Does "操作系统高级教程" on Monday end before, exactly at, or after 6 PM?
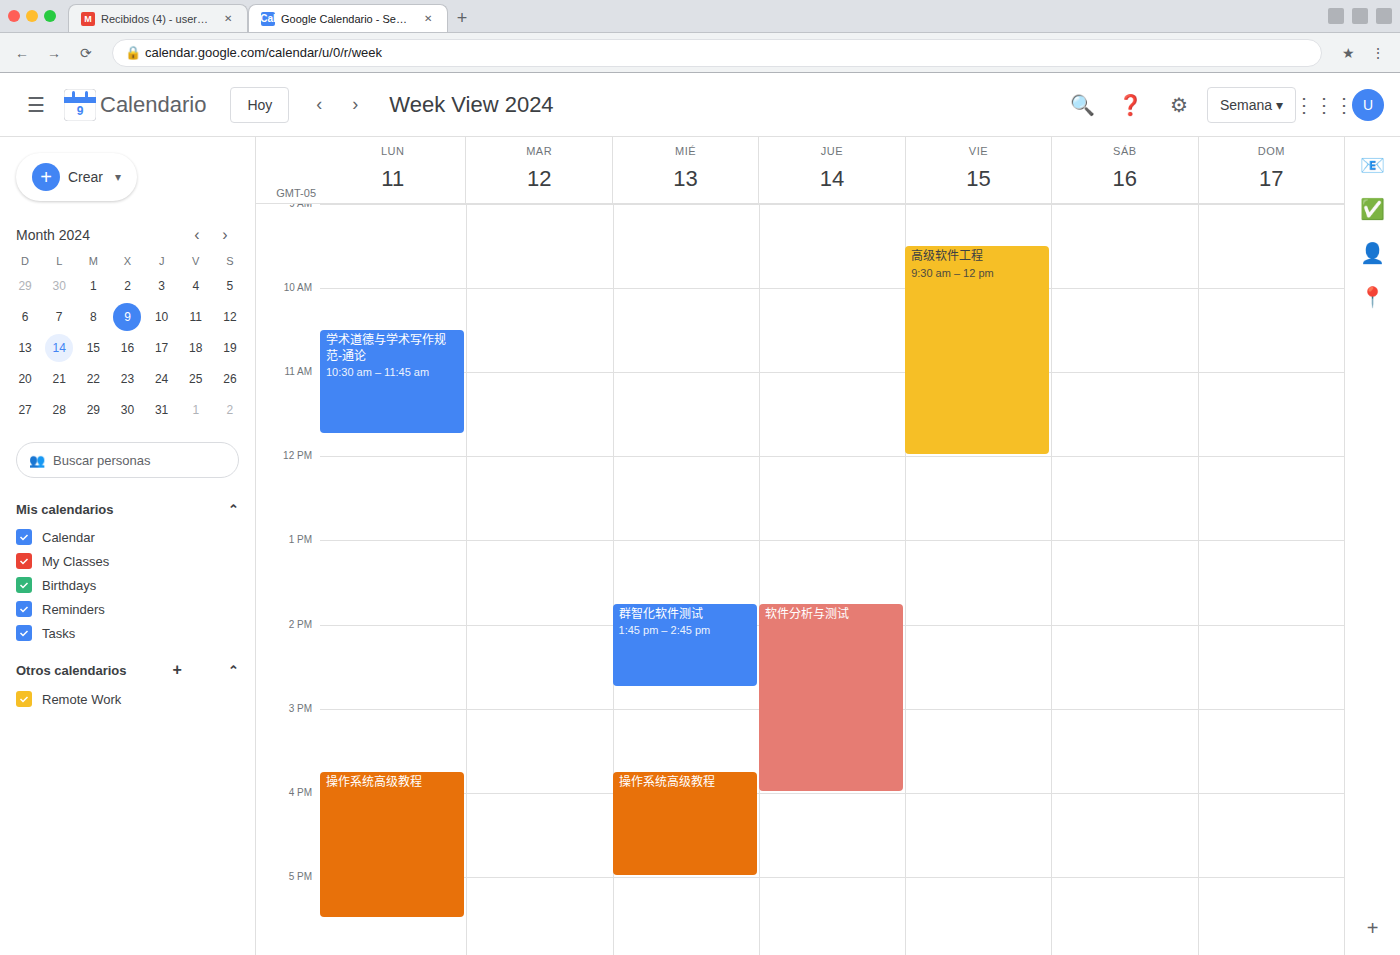
5:30 PM -- before 6 PM, 30 minutes above the 6 PM line.